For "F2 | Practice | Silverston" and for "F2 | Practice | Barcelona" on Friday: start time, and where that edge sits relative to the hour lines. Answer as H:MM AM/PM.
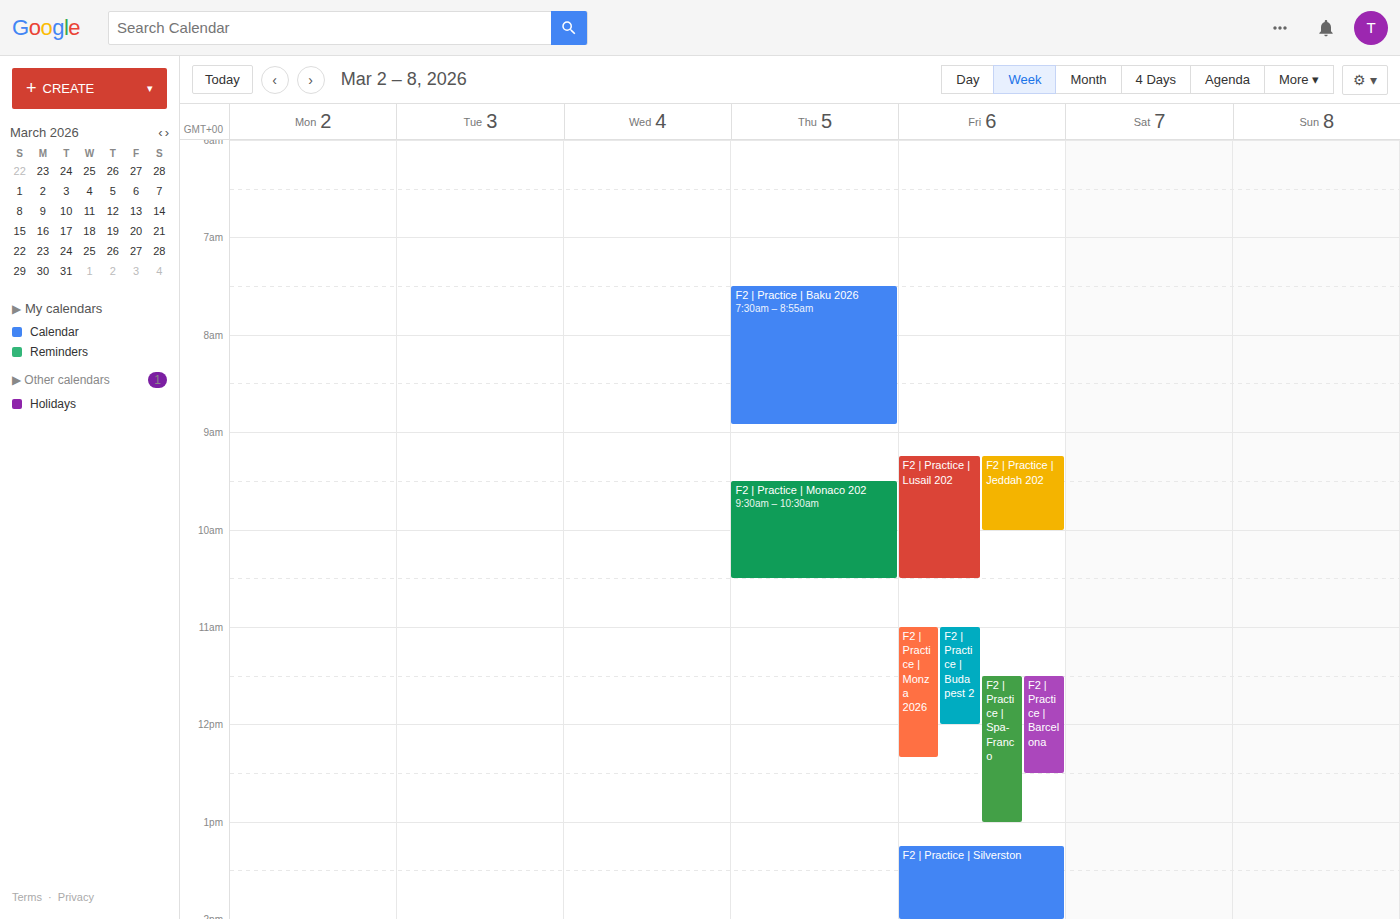
"F2 | Practice | Silverston": 1:15 PM, neither: a quarter of the way from the 1 PM line to the 2 PM line. "F2 | Practice | Barcelona": 11:30 AM, halfway between the 11 AM and 12 PM lines.